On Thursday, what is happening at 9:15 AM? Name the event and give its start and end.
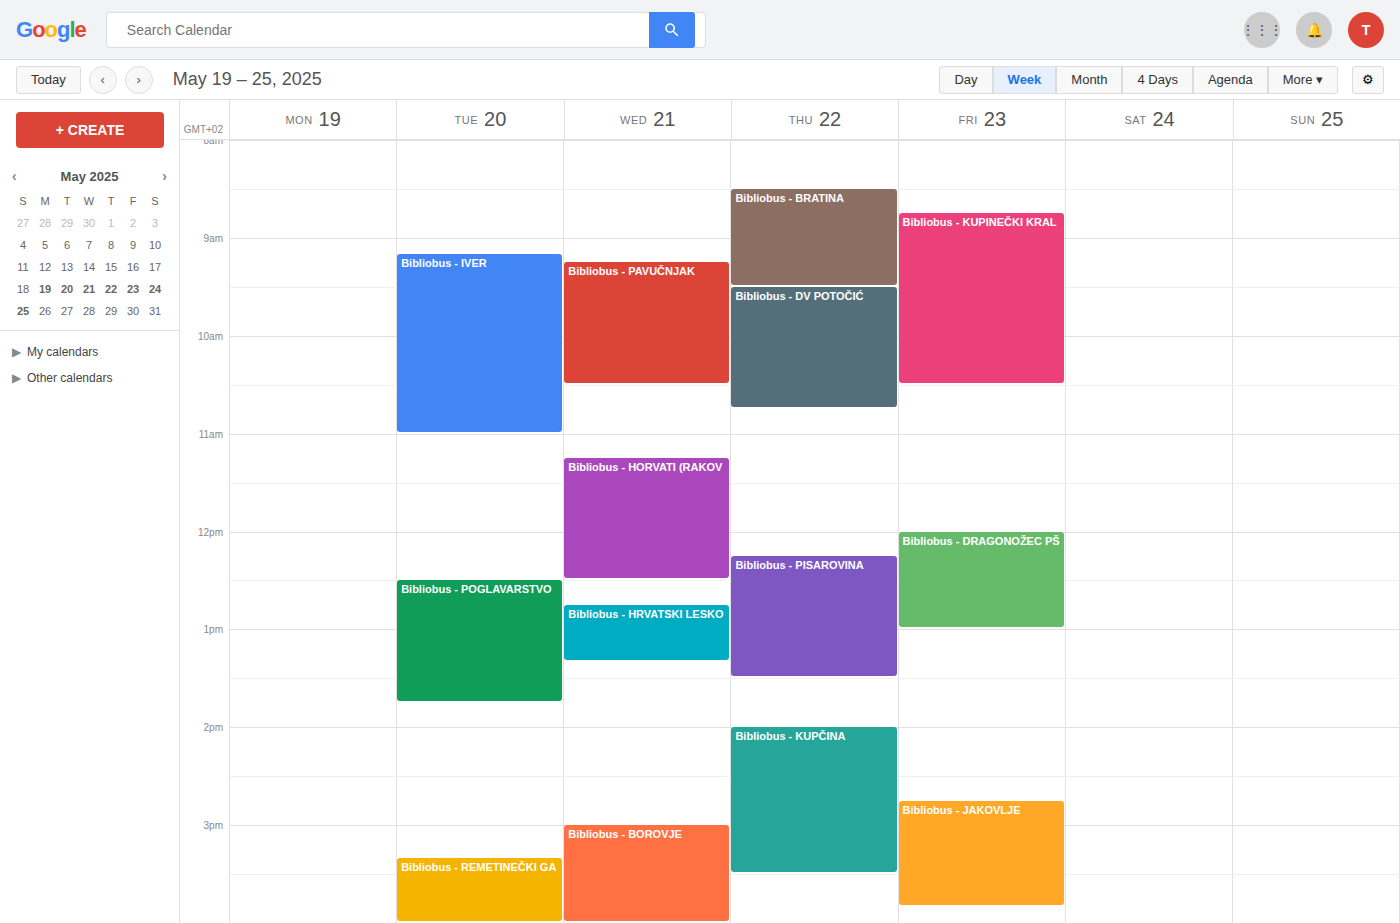
"Bibliobus - BRATINA", 8:30 AM to 9:30 AM